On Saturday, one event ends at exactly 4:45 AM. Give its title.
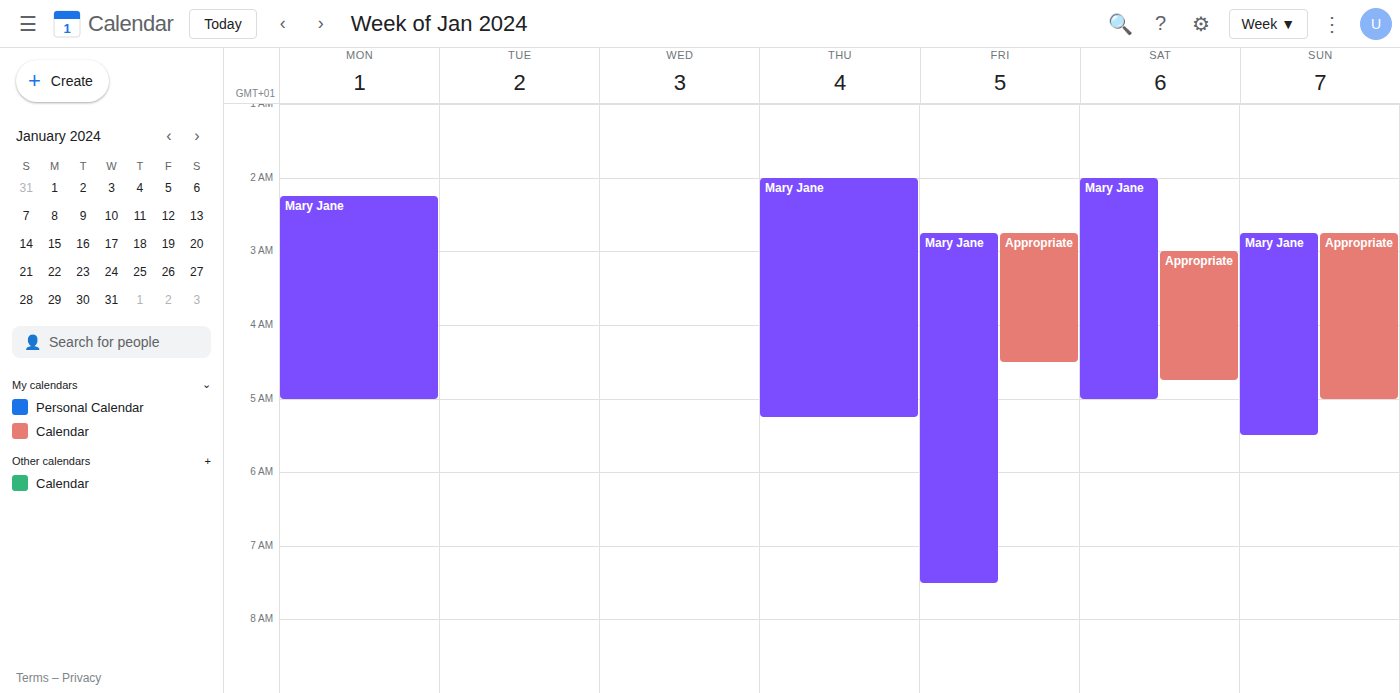
"Appropriate"